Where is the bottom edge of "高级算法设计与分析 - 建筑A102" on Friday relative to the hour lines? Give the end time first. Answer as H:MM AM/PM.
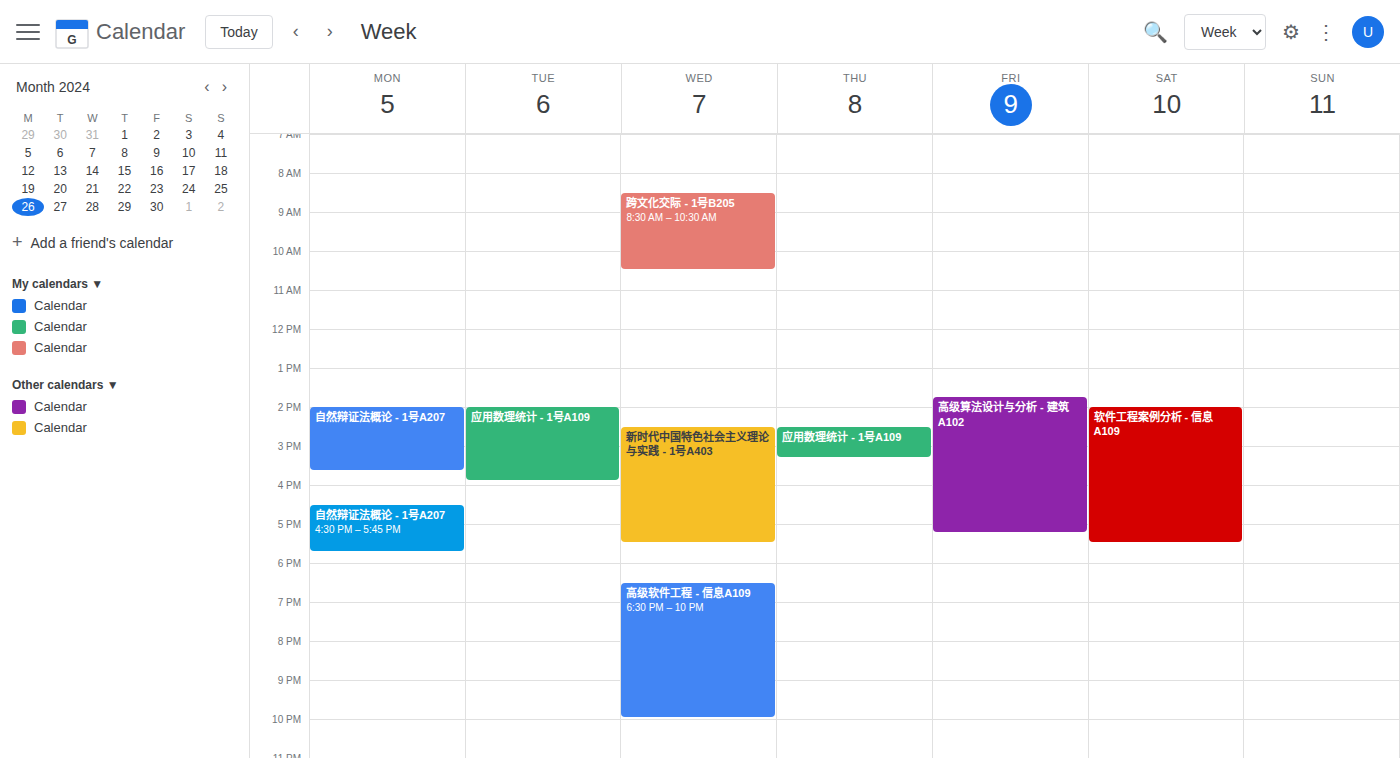
5:15 PM -- neither: a quarter of the way from the 5 PM line to the 6 PM line.